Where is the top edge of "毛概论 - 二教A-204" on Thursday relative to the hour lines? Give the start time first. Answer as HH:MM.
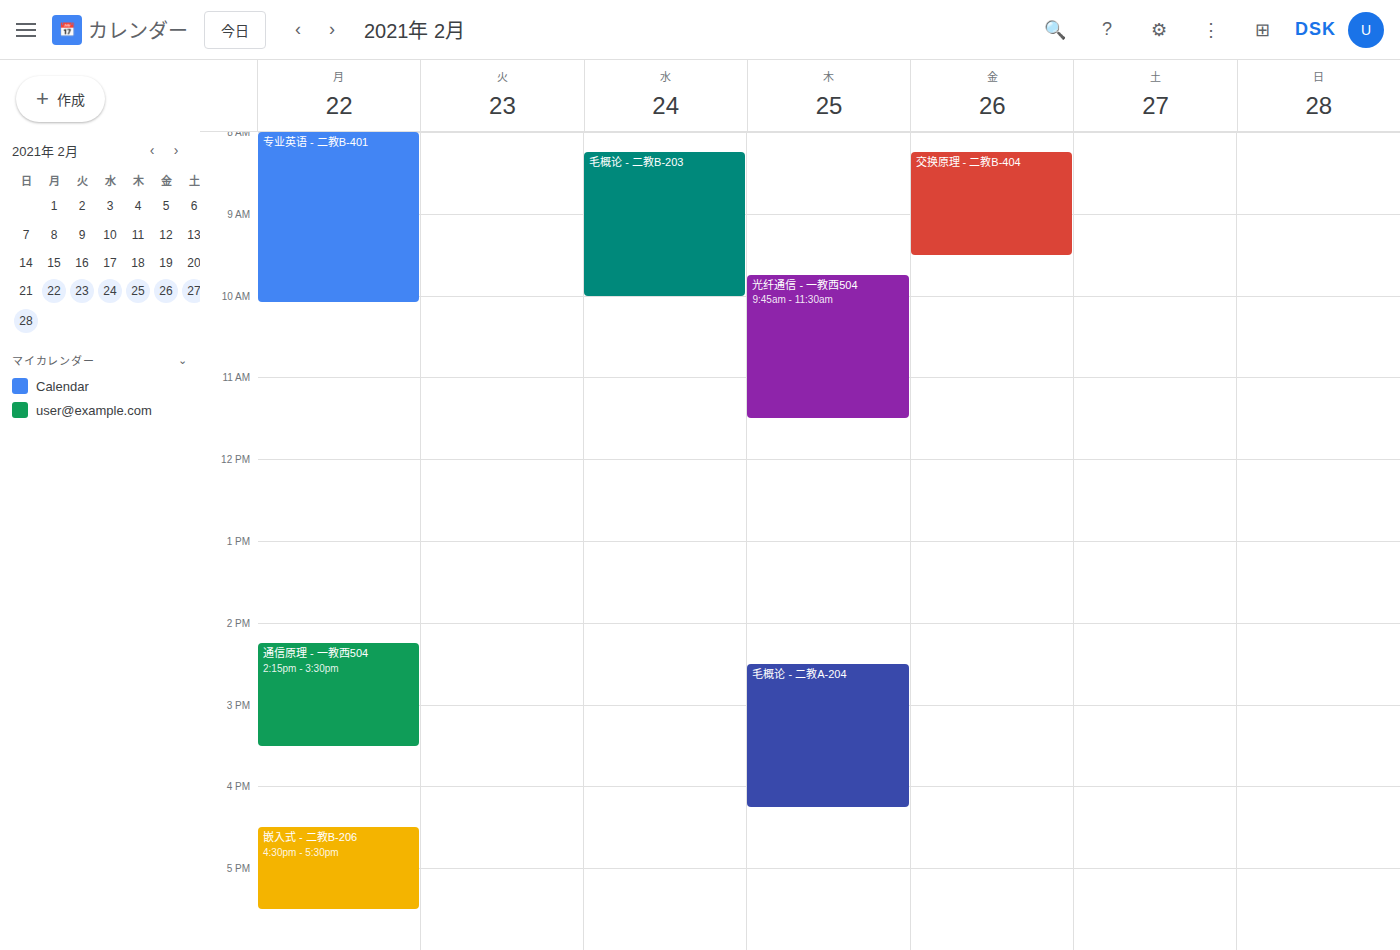
14:30 -- halfway between the 14:00 and 15:00 lines.